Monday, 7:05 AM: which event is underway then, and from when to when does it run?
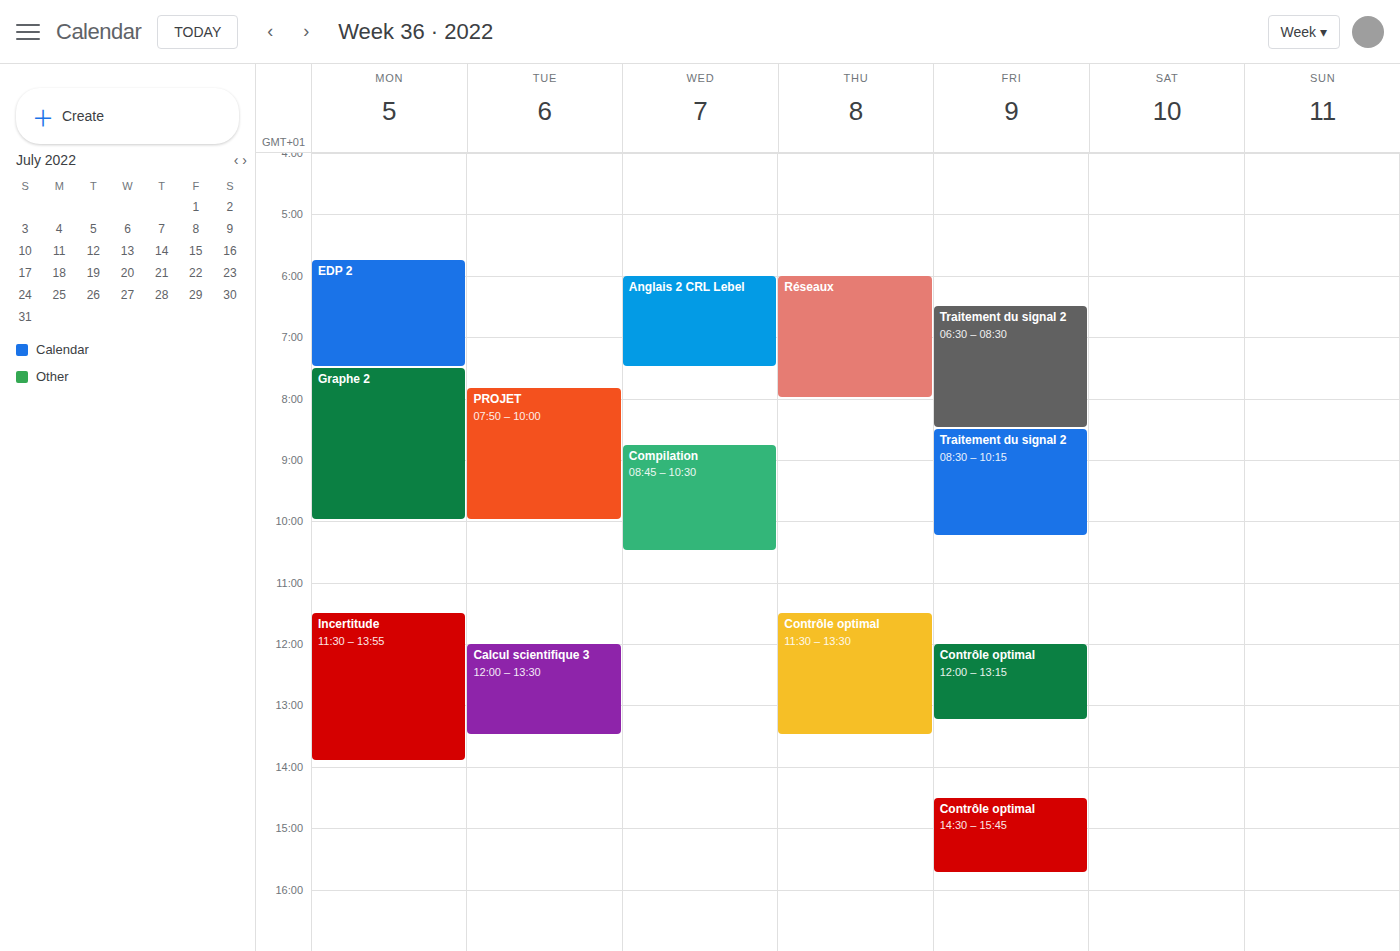
"EDP 2", 5:45 AM to 7:30 AM